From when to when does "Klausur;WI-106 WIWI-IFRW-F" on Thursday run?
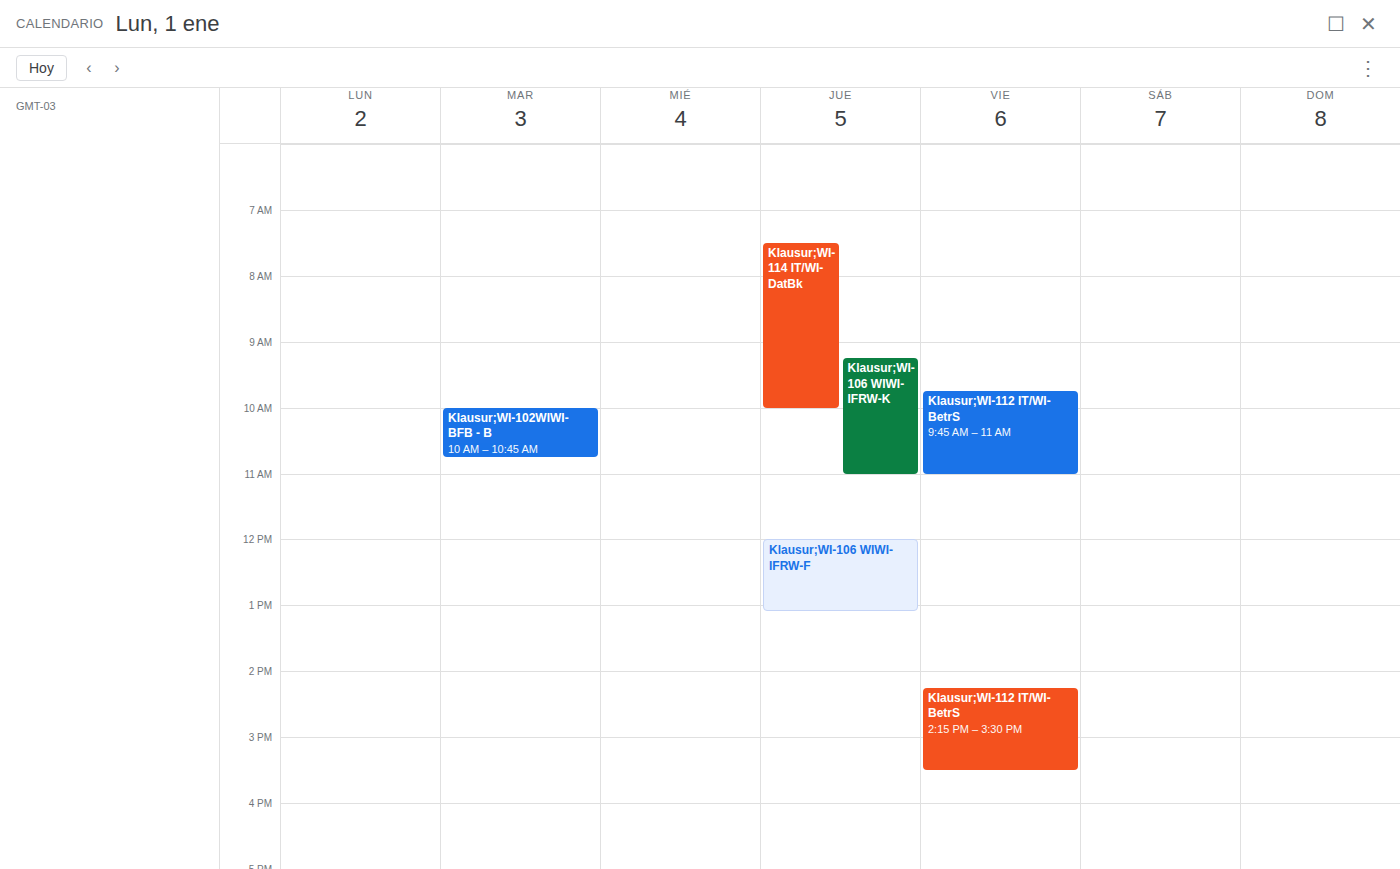
12:00 PM to 1:05 PM